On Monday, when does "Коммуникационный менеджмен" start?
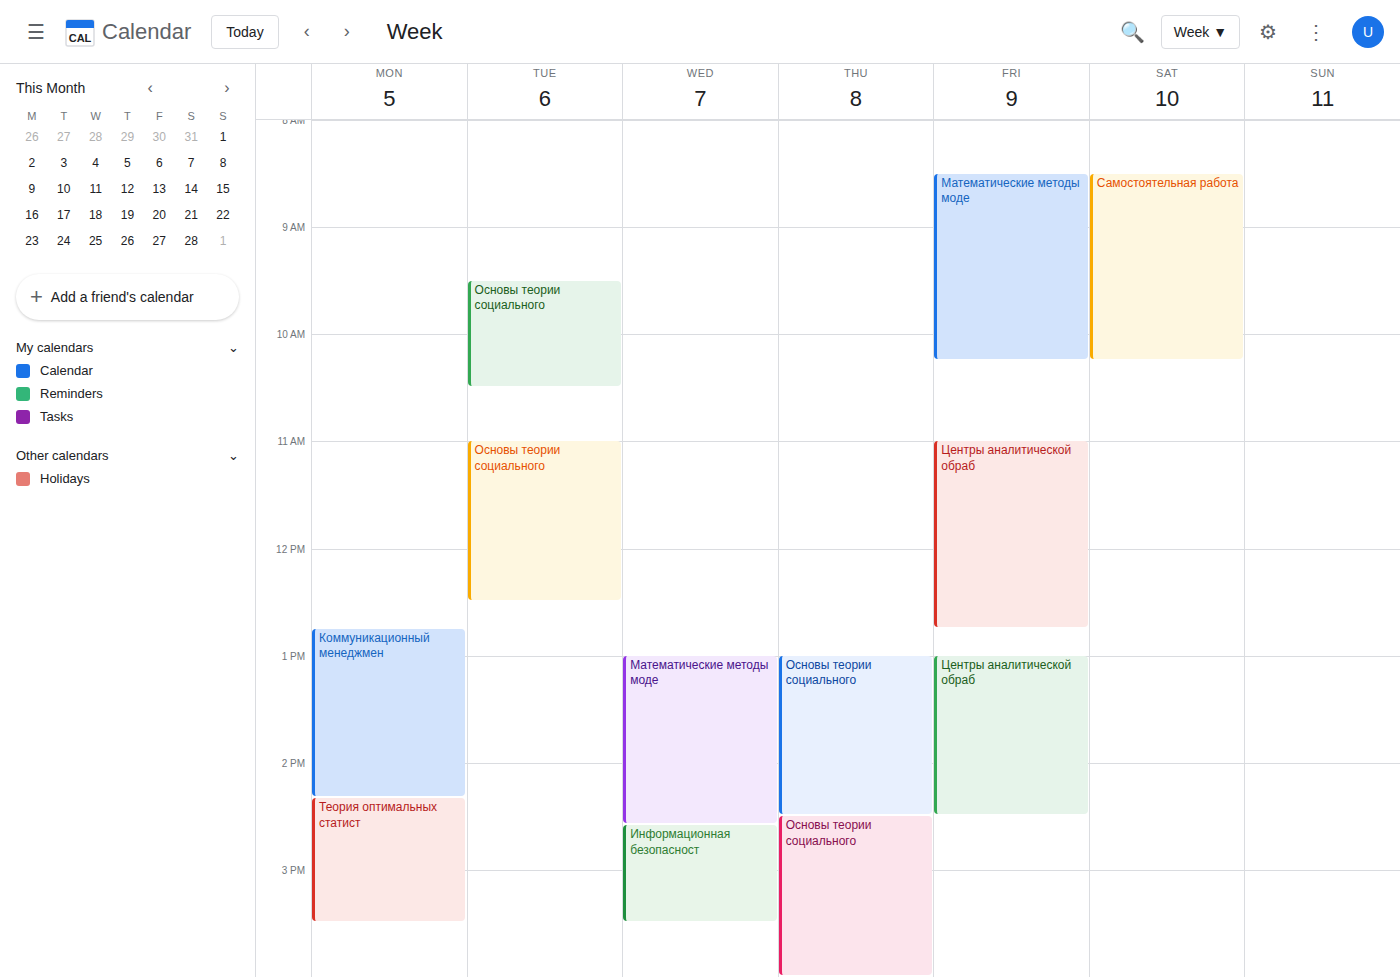
12:45 PM